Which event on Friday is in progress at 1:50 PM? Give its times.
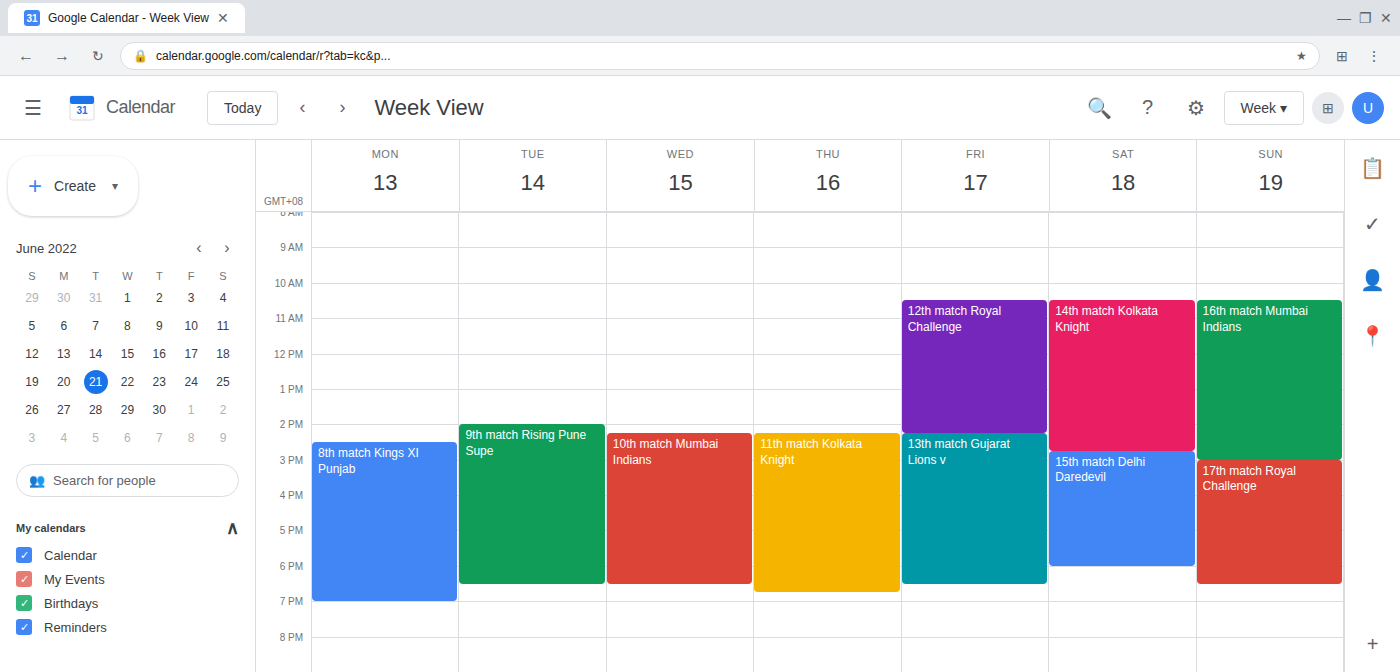
"12th match Royal Challenge", 10:30 AM to 2:15 PM